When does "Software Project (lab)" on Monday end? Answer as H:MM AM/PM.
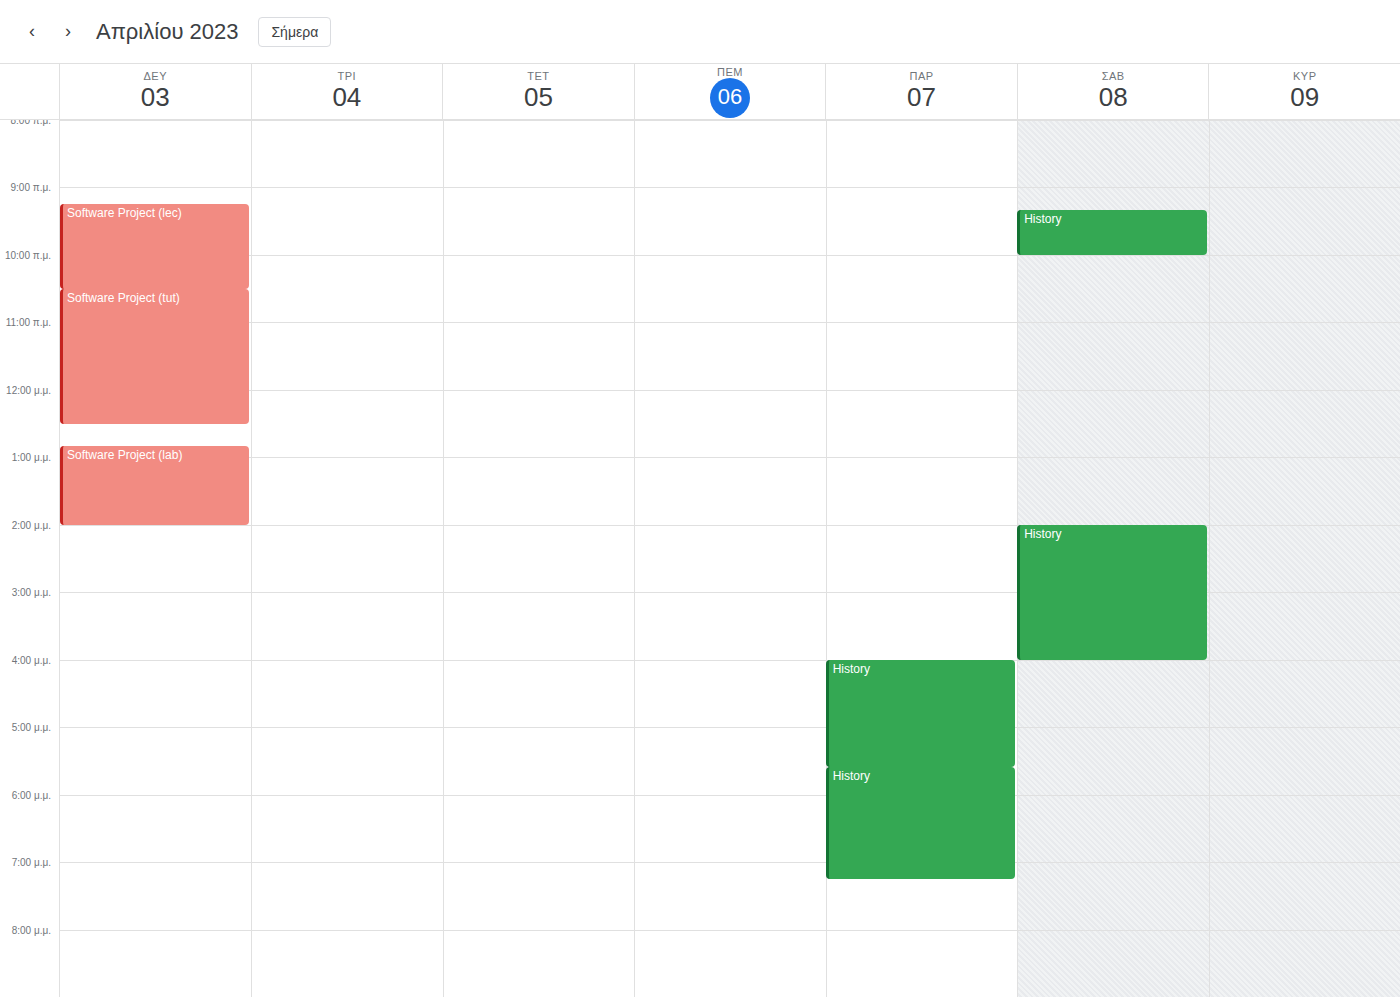
2:00 PM